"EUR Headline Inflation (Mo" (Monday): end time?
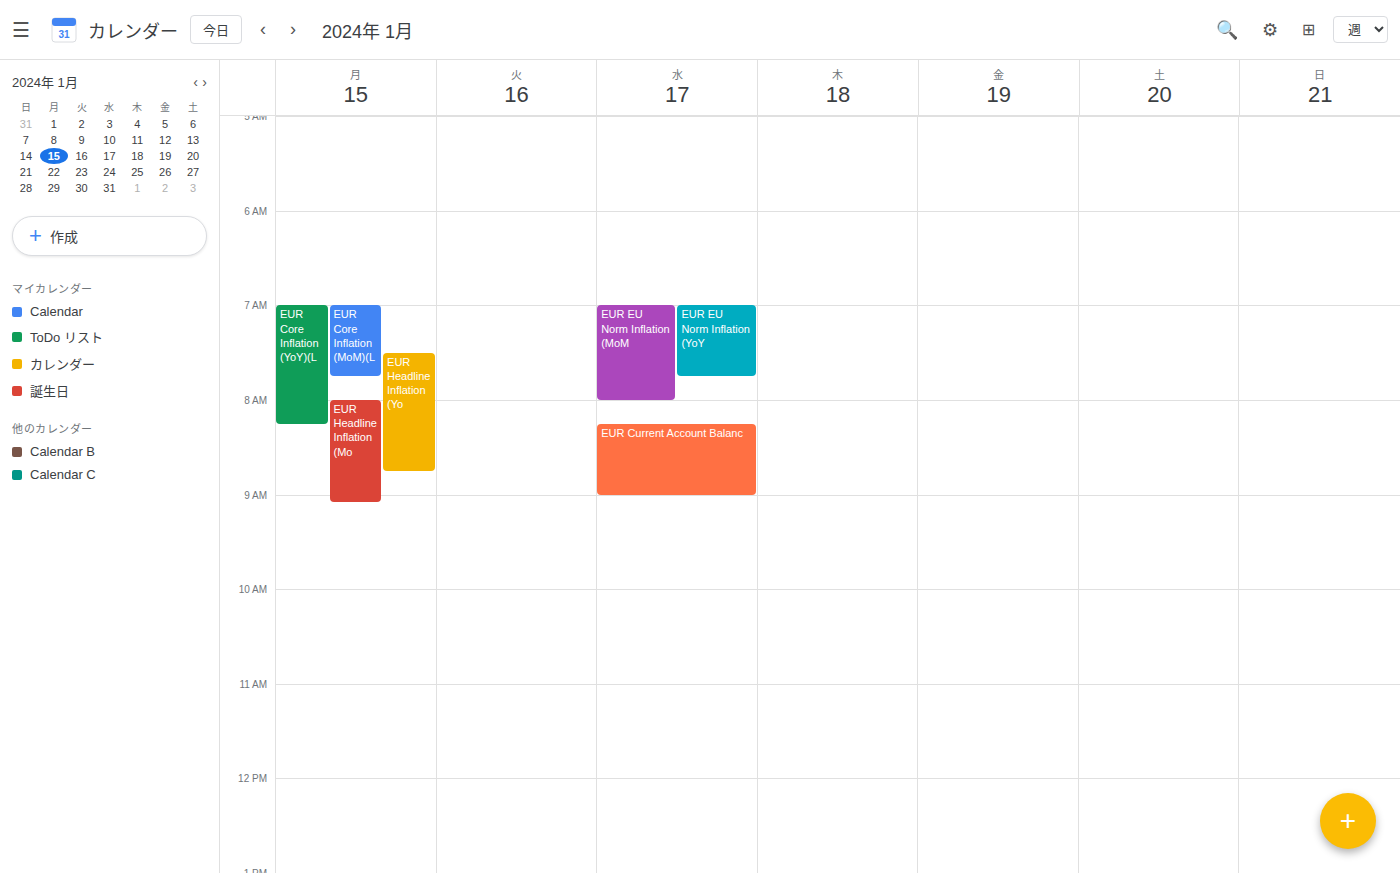
09:05